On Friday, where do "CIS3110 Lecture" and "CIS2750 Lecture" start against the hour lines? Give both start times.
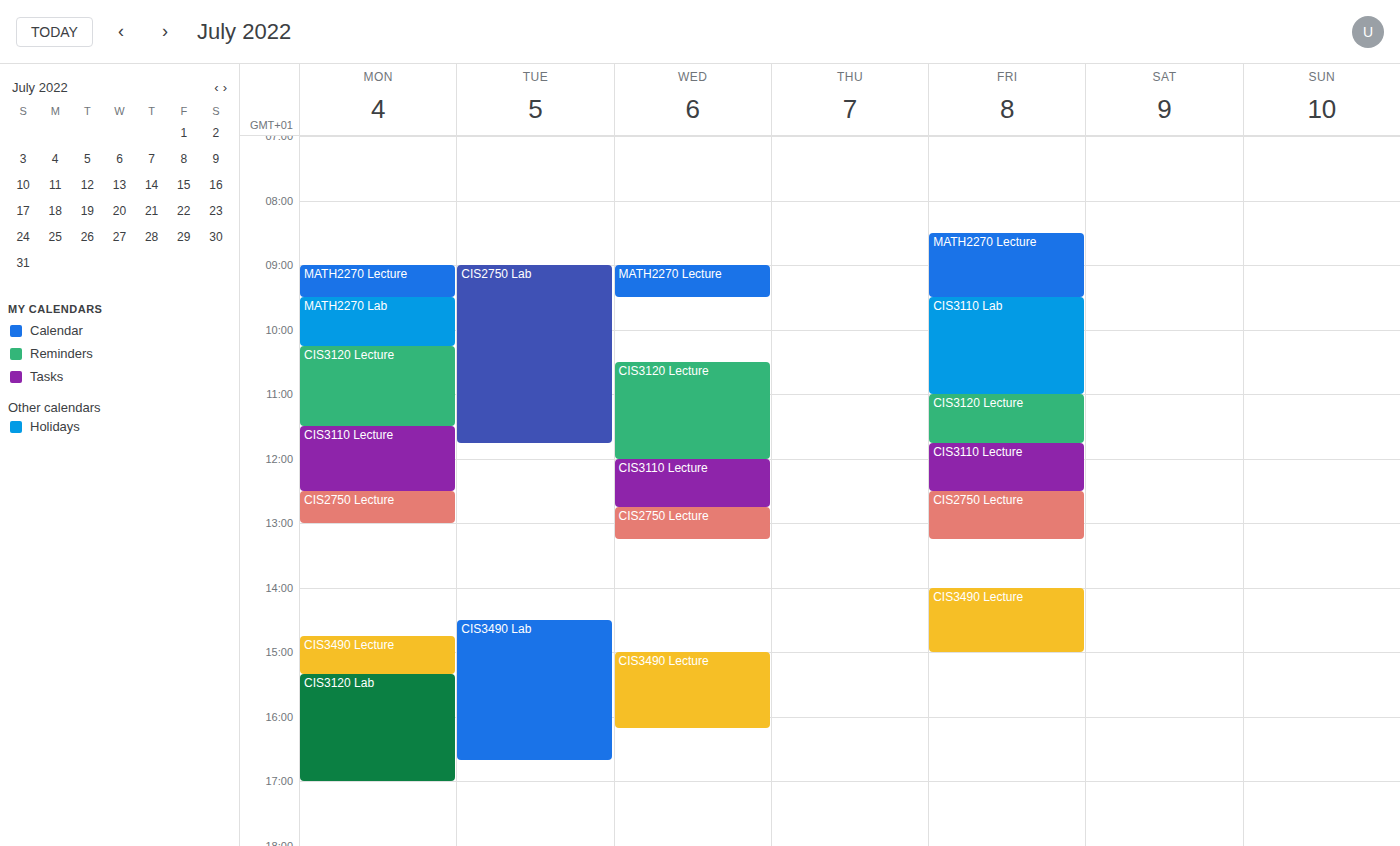
"CIS3110 Lecture": 11:45 AM, neither: three quarters of the way from the 11 AM line to the 12 PM line. "CIS2750 Lecture": 12:30 PM, halfway between the 12 PM and 1 PM lines.